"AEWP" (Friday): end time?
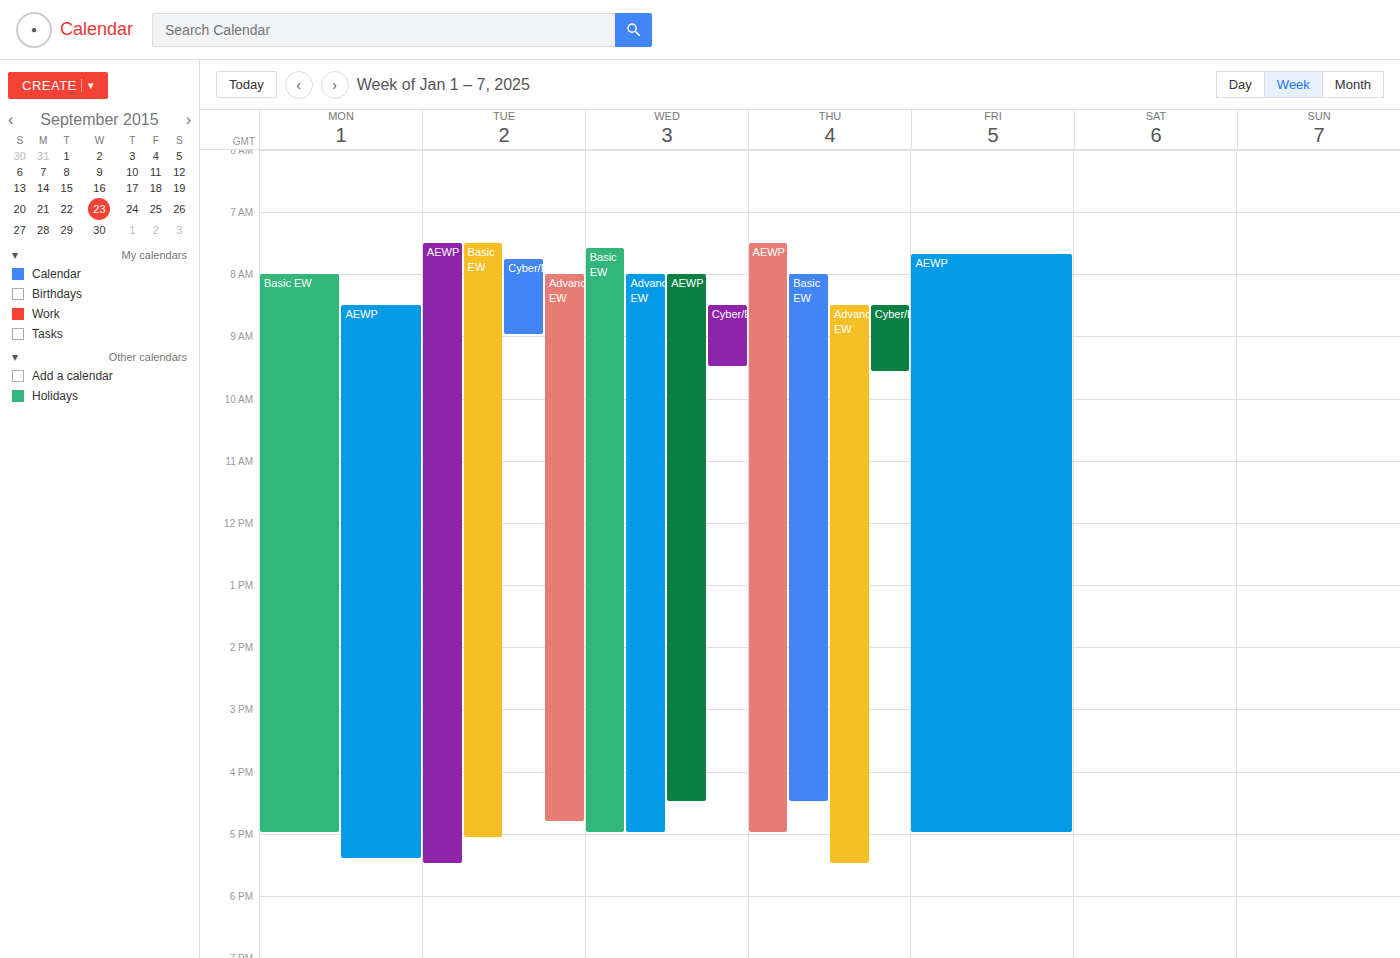
5:00 PM